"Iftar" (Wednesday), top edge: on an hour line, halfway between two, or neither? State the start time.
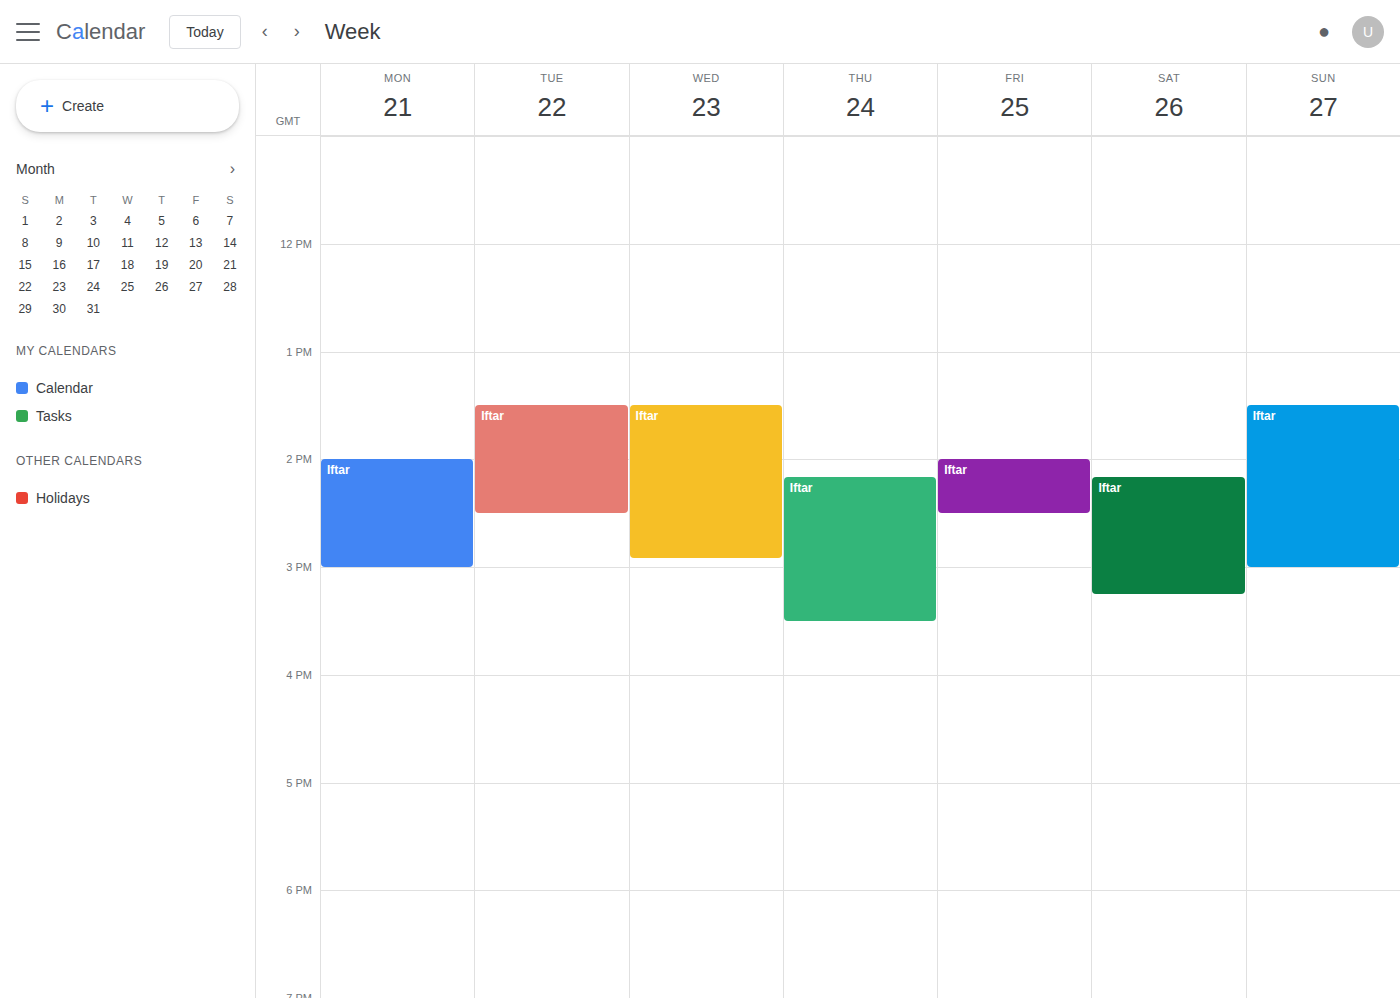
1:30 PM -- halfway between the 1 PM and 2 PM lines.